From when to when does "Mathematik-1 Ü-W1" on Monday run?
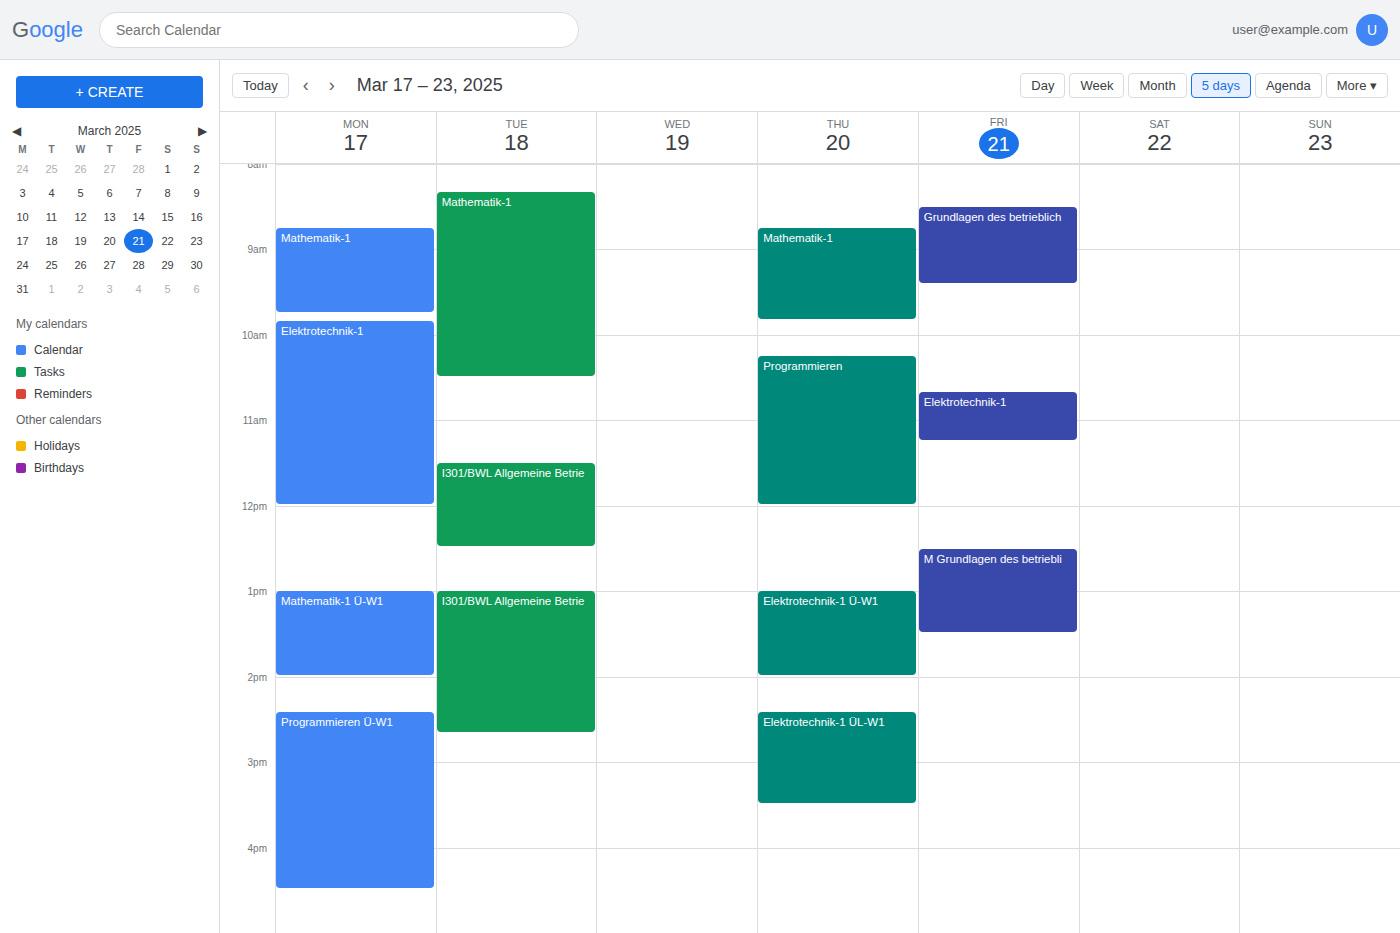
1:00 PM to 2:00 PM